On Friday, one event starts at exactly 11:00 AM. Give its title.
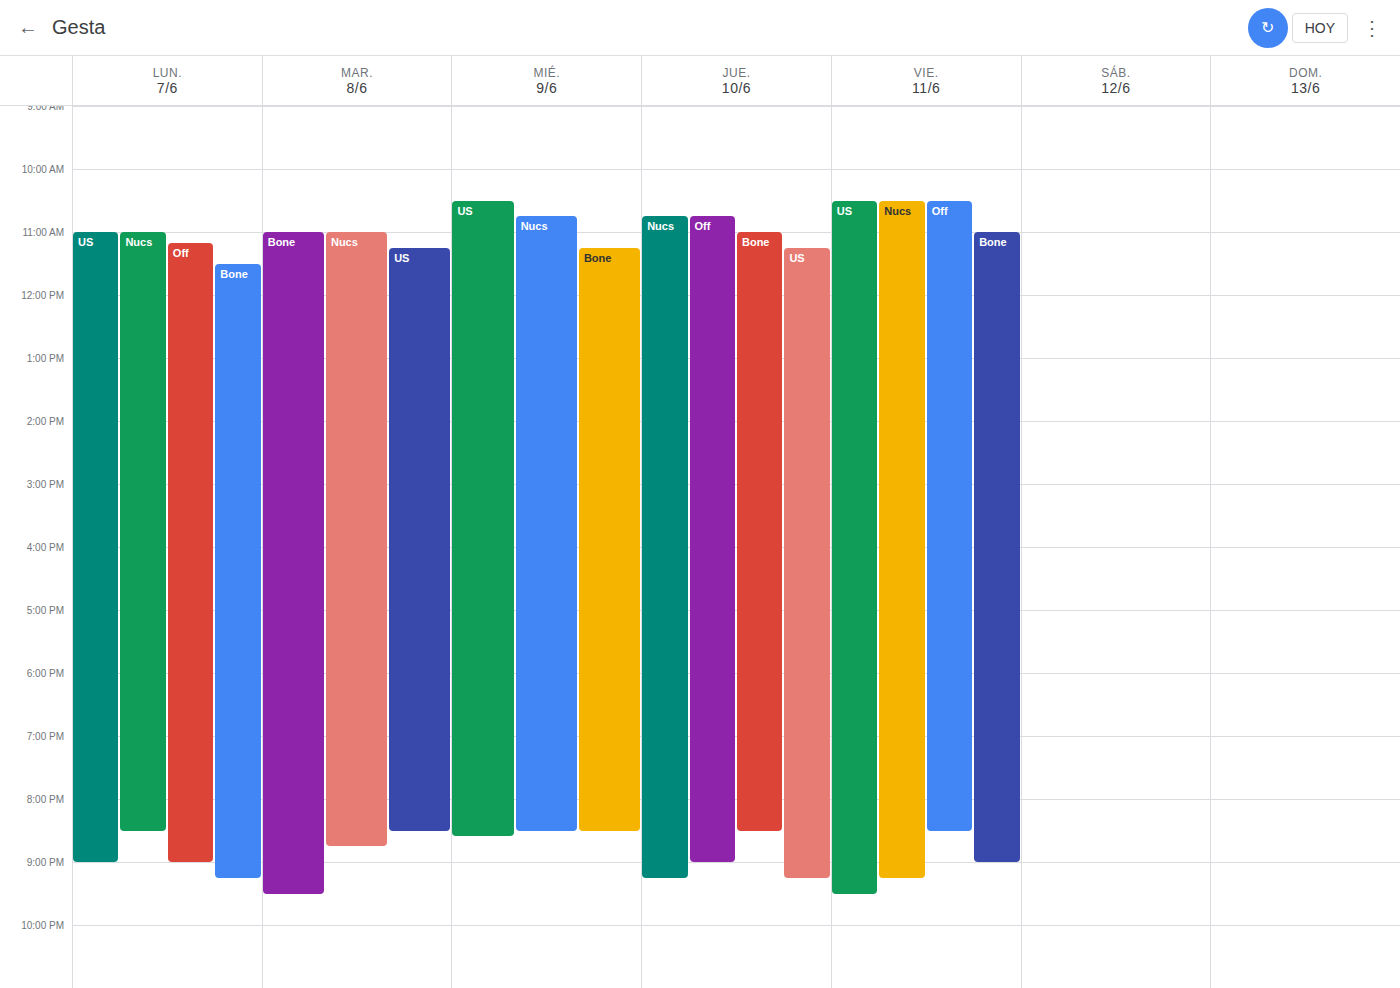
"Bone"